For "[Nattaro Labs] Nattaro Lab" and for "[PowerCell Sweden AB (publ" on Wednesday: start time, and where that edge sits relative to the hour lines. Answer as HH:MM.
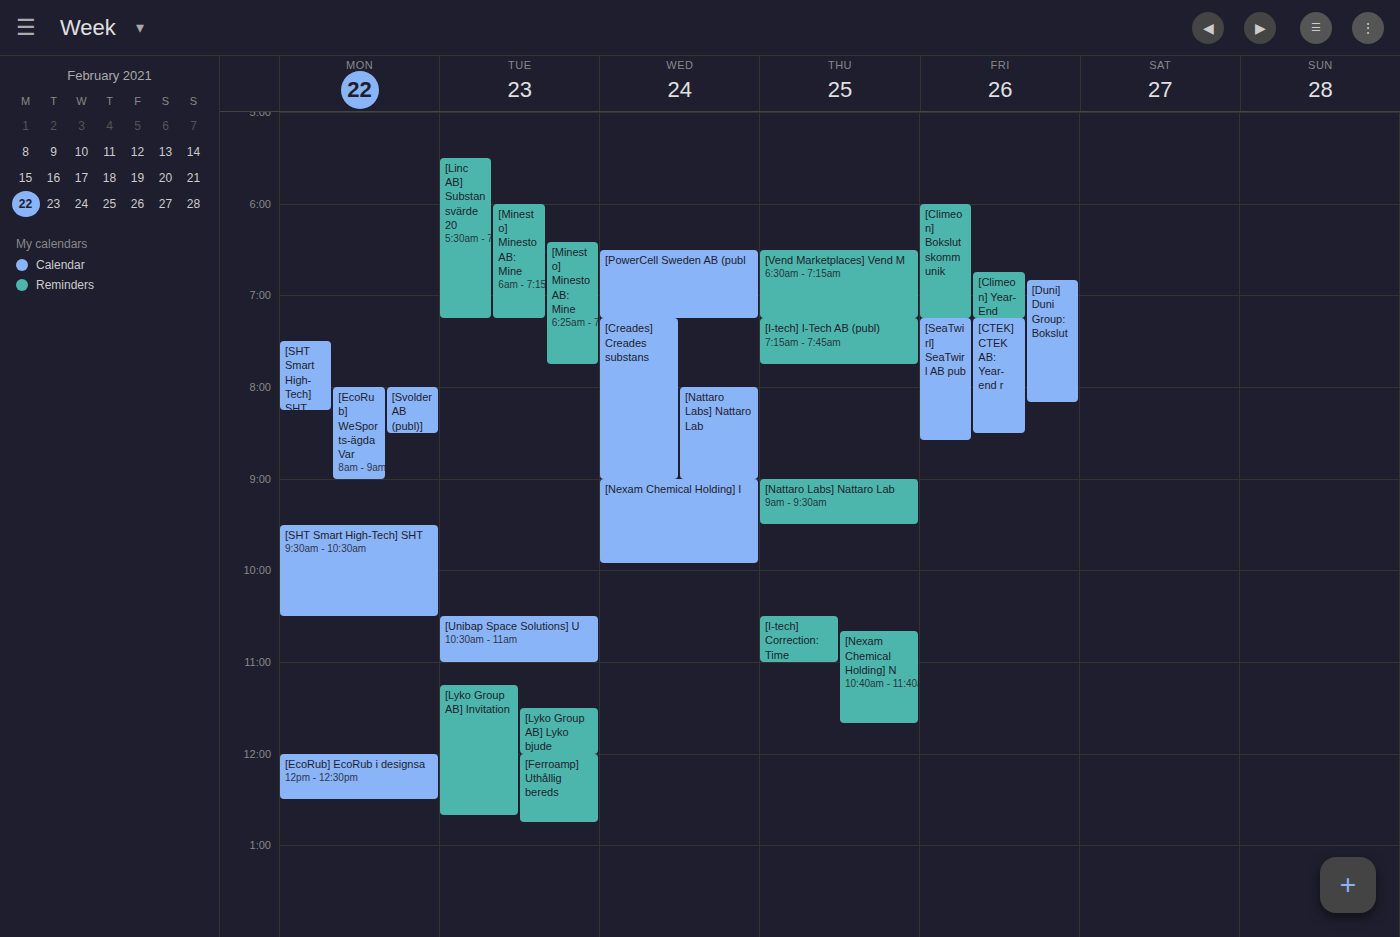
"[Nattaro Labs] Nattaro Lab": 08:00, exactly on the 08:00 line. "[PowerCell Sweden AB (publ": 06:30, halfway between the 06:00 and 07:00 lines.